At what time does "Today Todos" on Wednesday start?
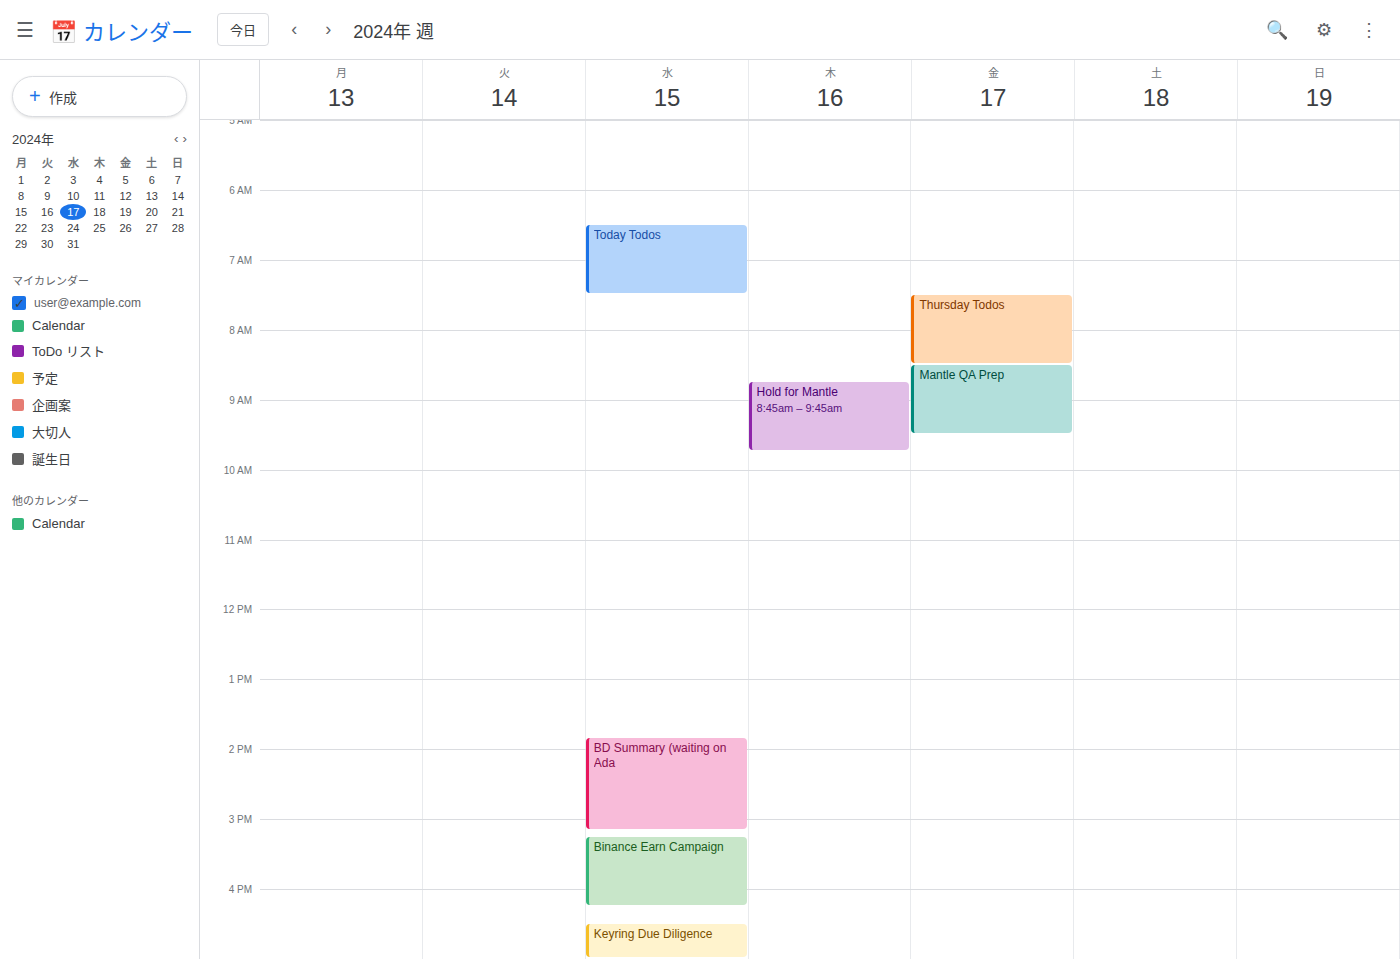
6:30 AM